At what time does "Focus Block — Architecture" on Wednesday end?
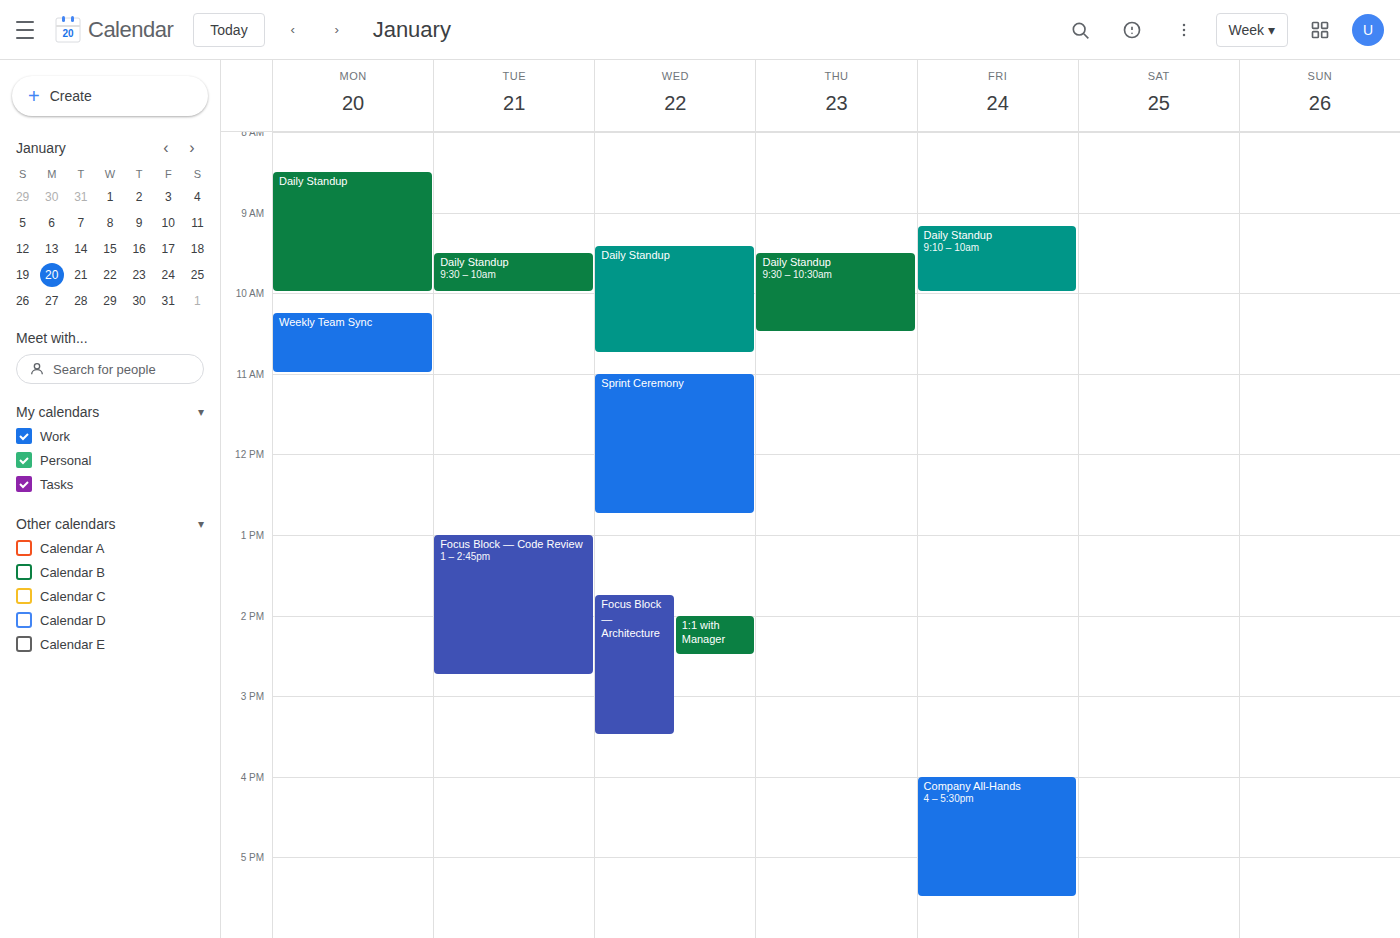
3:30 PM